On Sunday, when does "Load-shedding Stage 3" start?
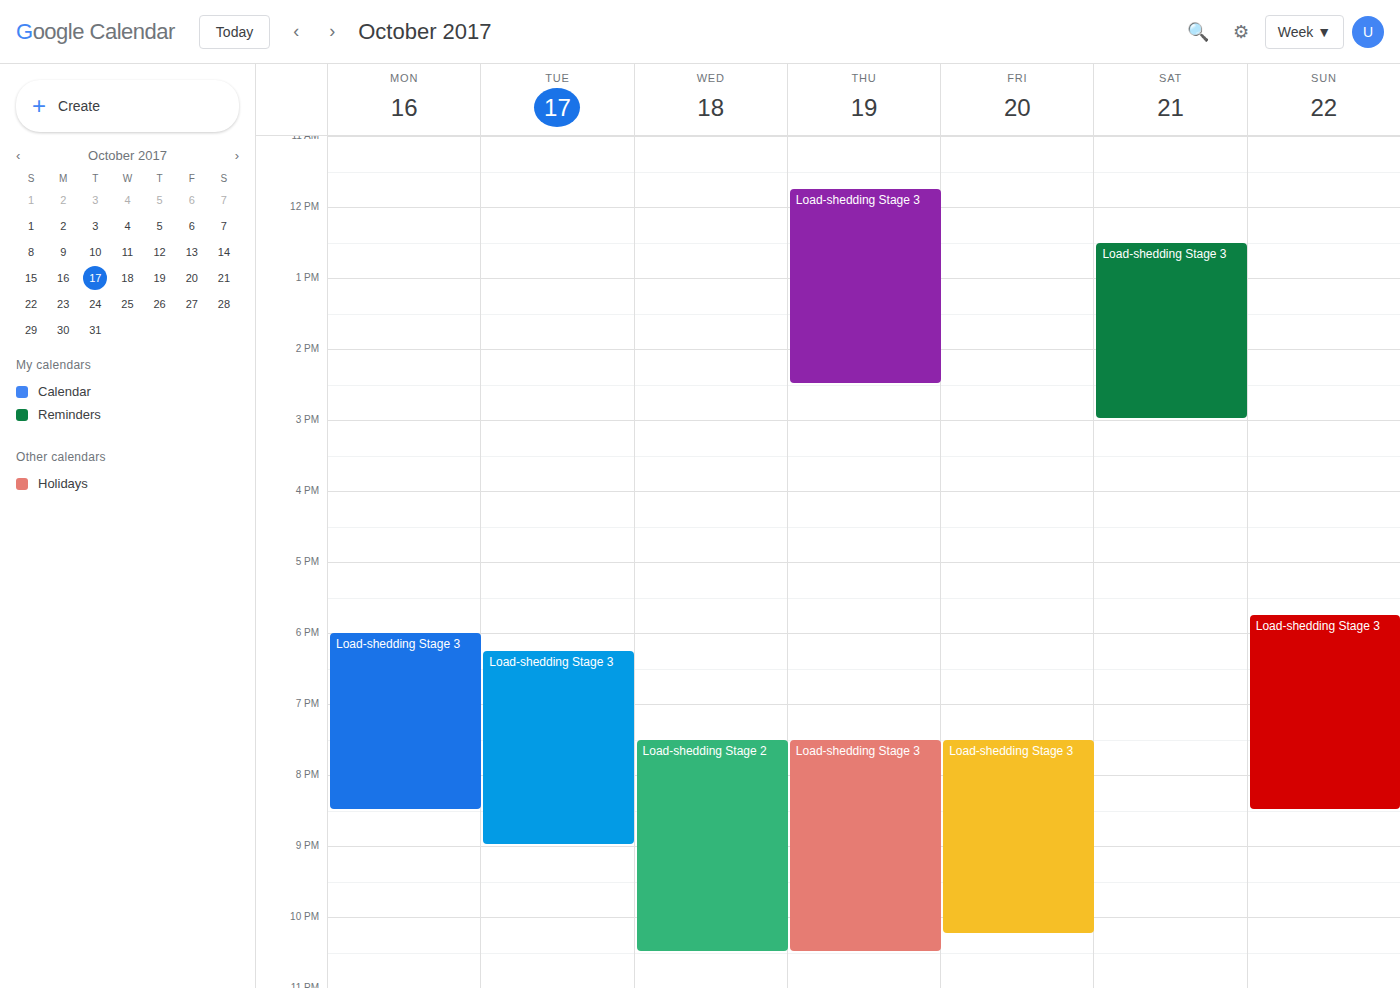
5:45 PM